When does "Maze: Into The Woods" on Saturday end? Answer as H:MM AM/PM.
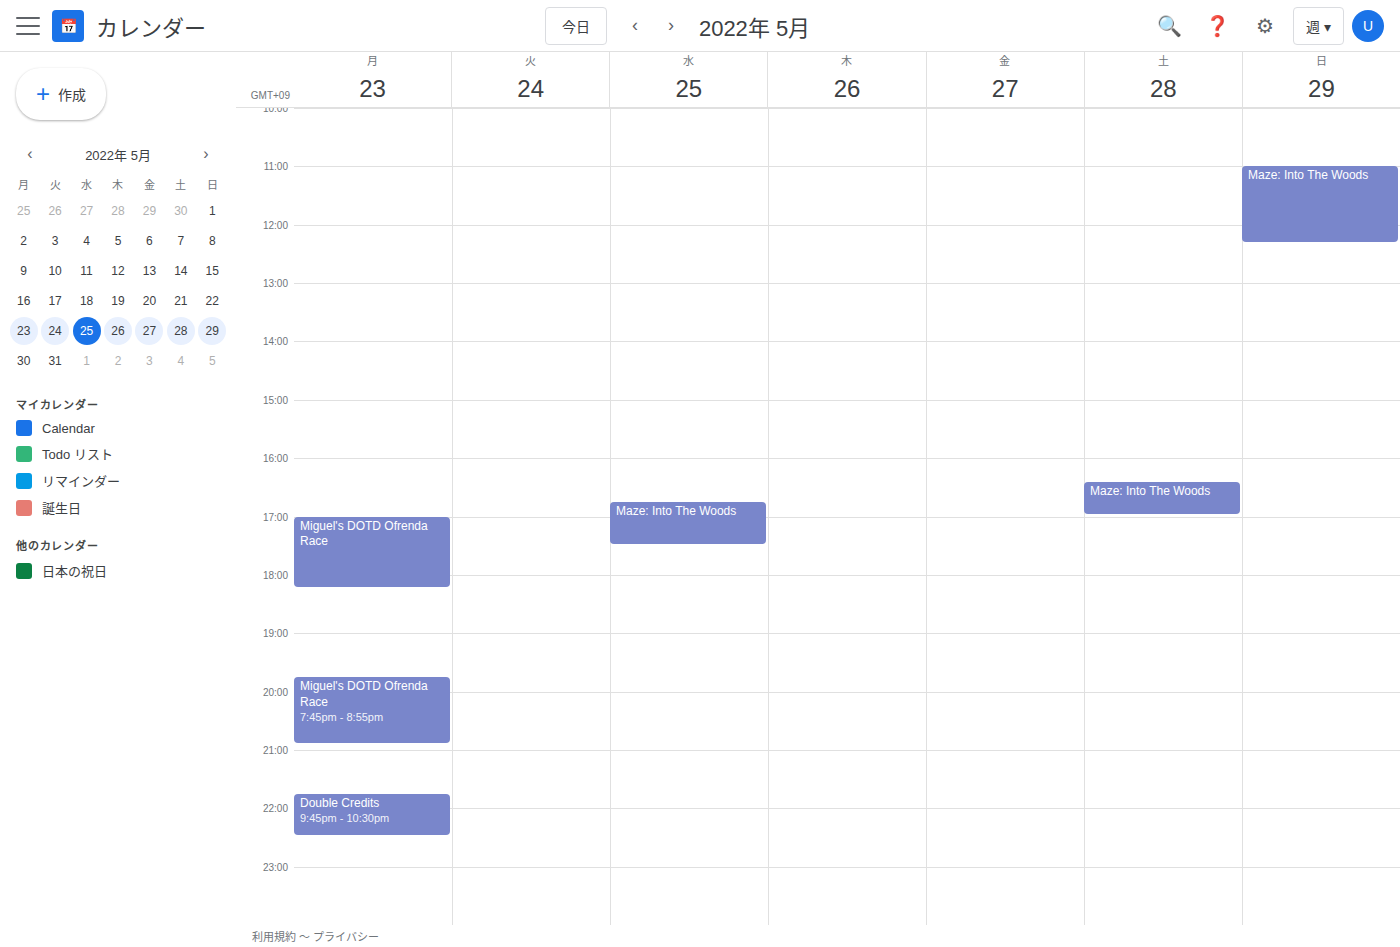
5:00 PM